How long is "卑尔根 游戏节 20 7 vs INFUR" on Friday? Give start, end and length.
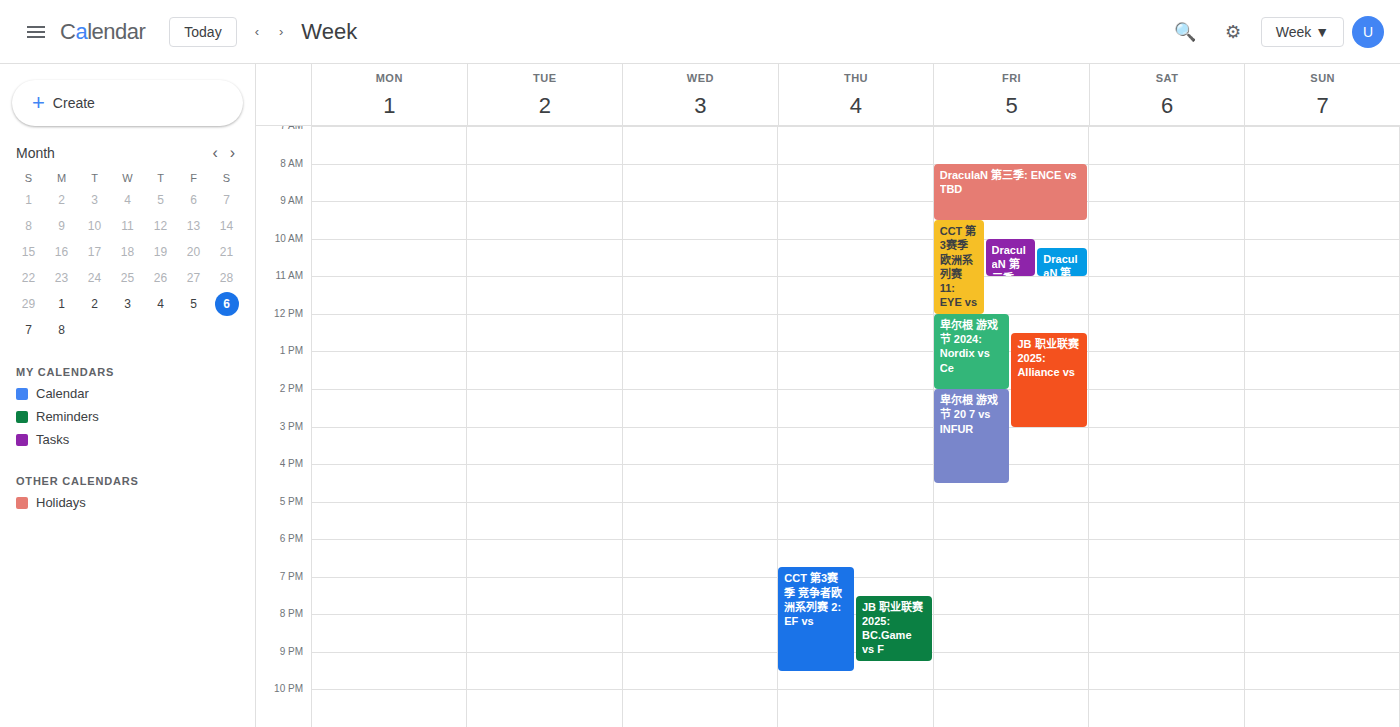
2:00 PM to 4:30 PM, 2 hours 30 minutes